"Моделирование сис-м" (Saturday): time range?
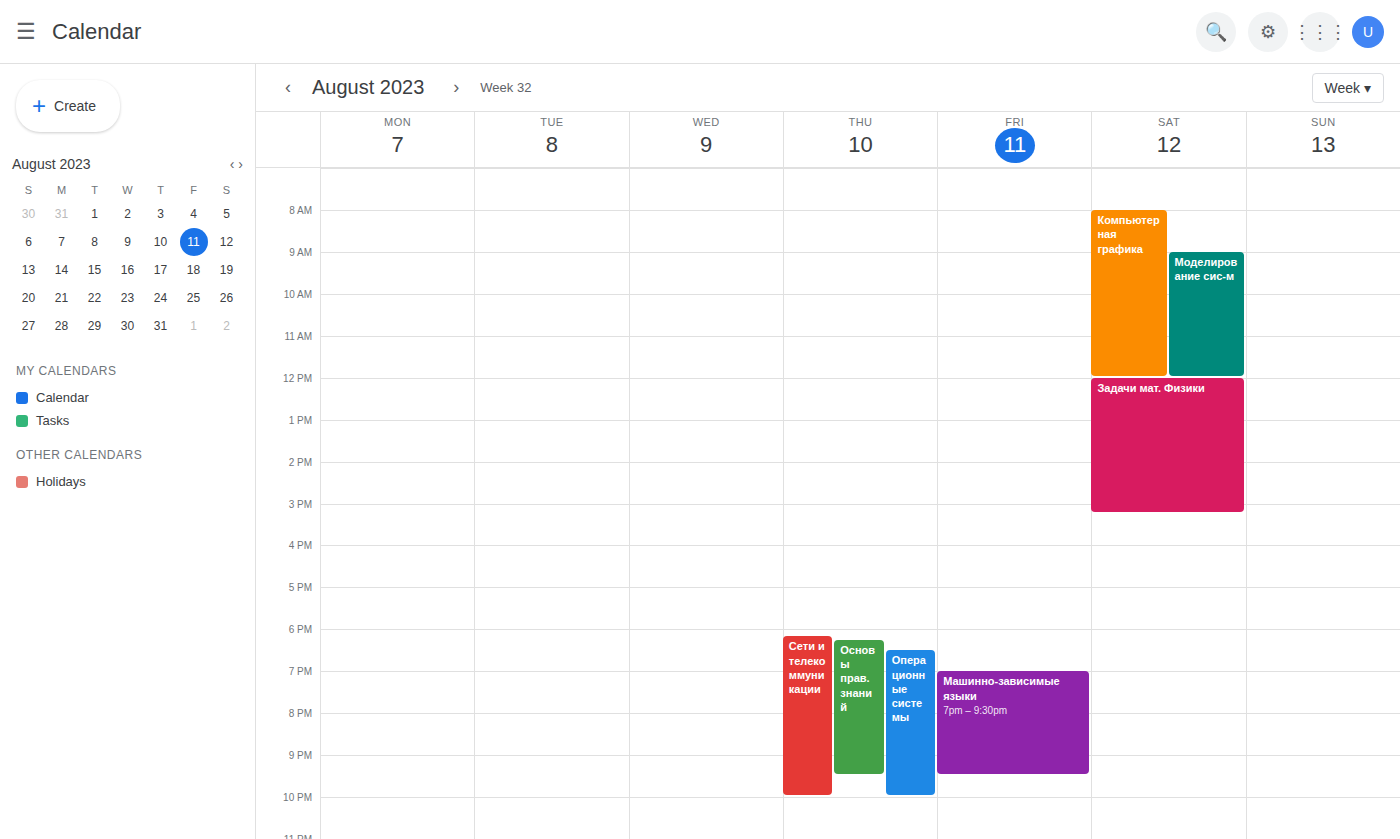
9:00 AM to 12:00 PM